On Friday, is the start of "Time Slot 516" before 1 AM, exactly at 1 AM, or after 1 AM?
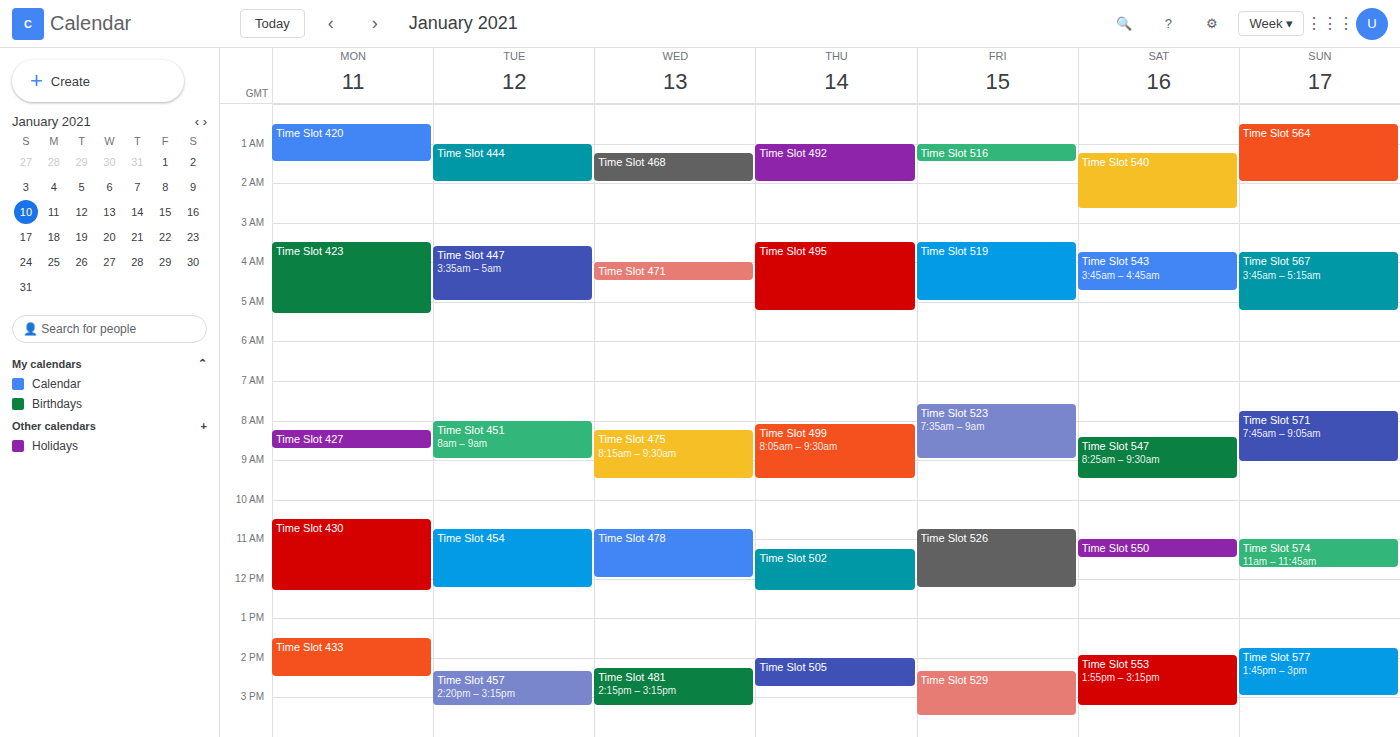
1:00 AM -- exactly at 1 AM, on the 1 AM line.